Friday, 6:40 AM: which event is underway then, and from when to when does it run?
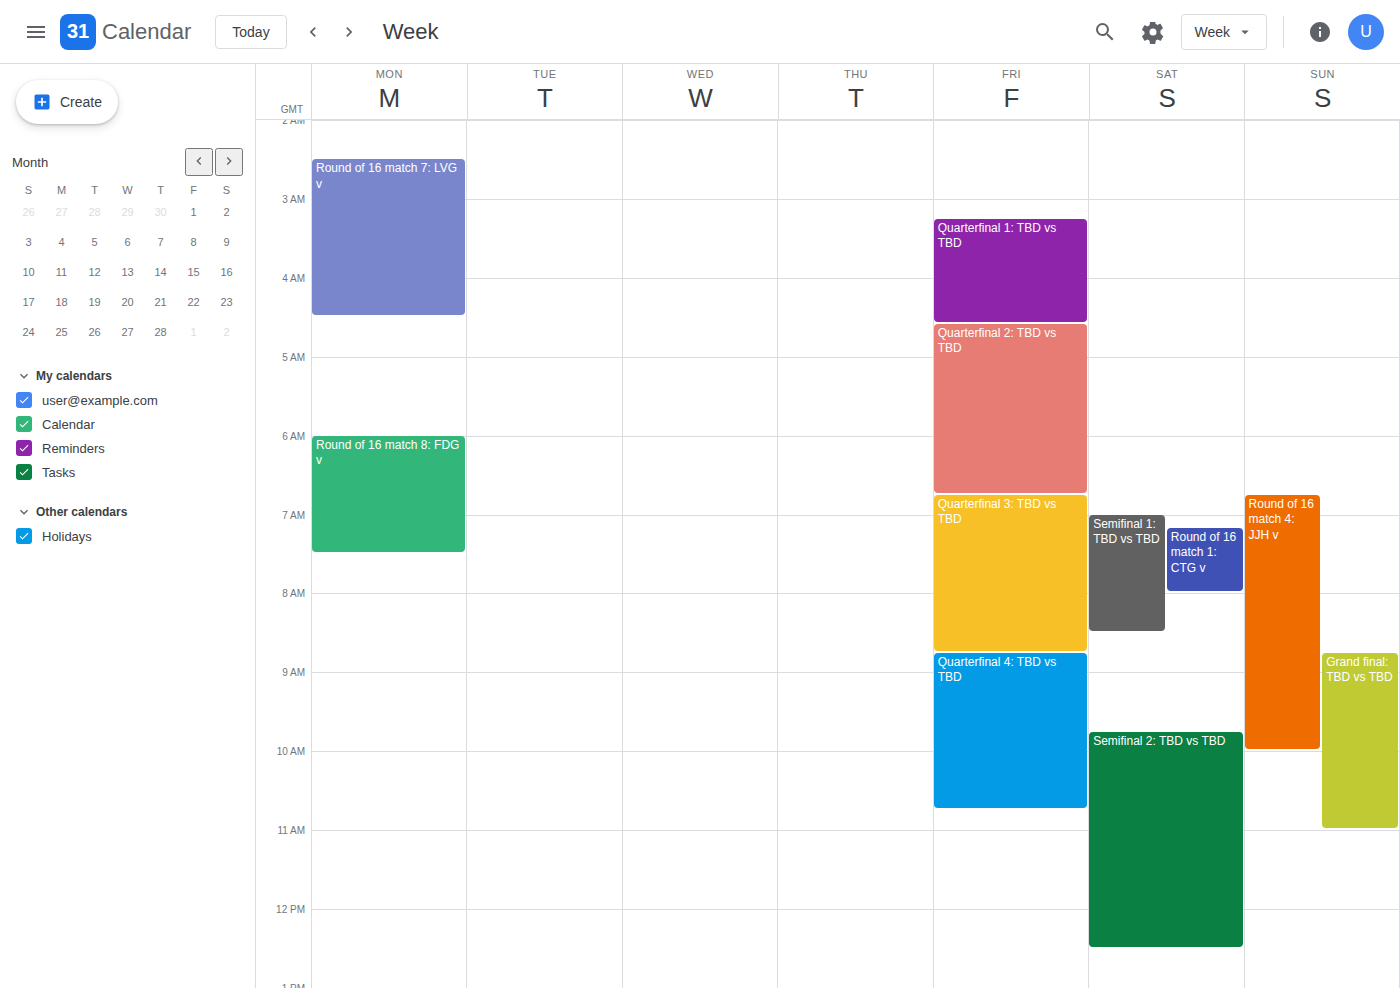
"Quarterfinal 2: TBD vs TBD", 4:35 AM to 6:45 AM